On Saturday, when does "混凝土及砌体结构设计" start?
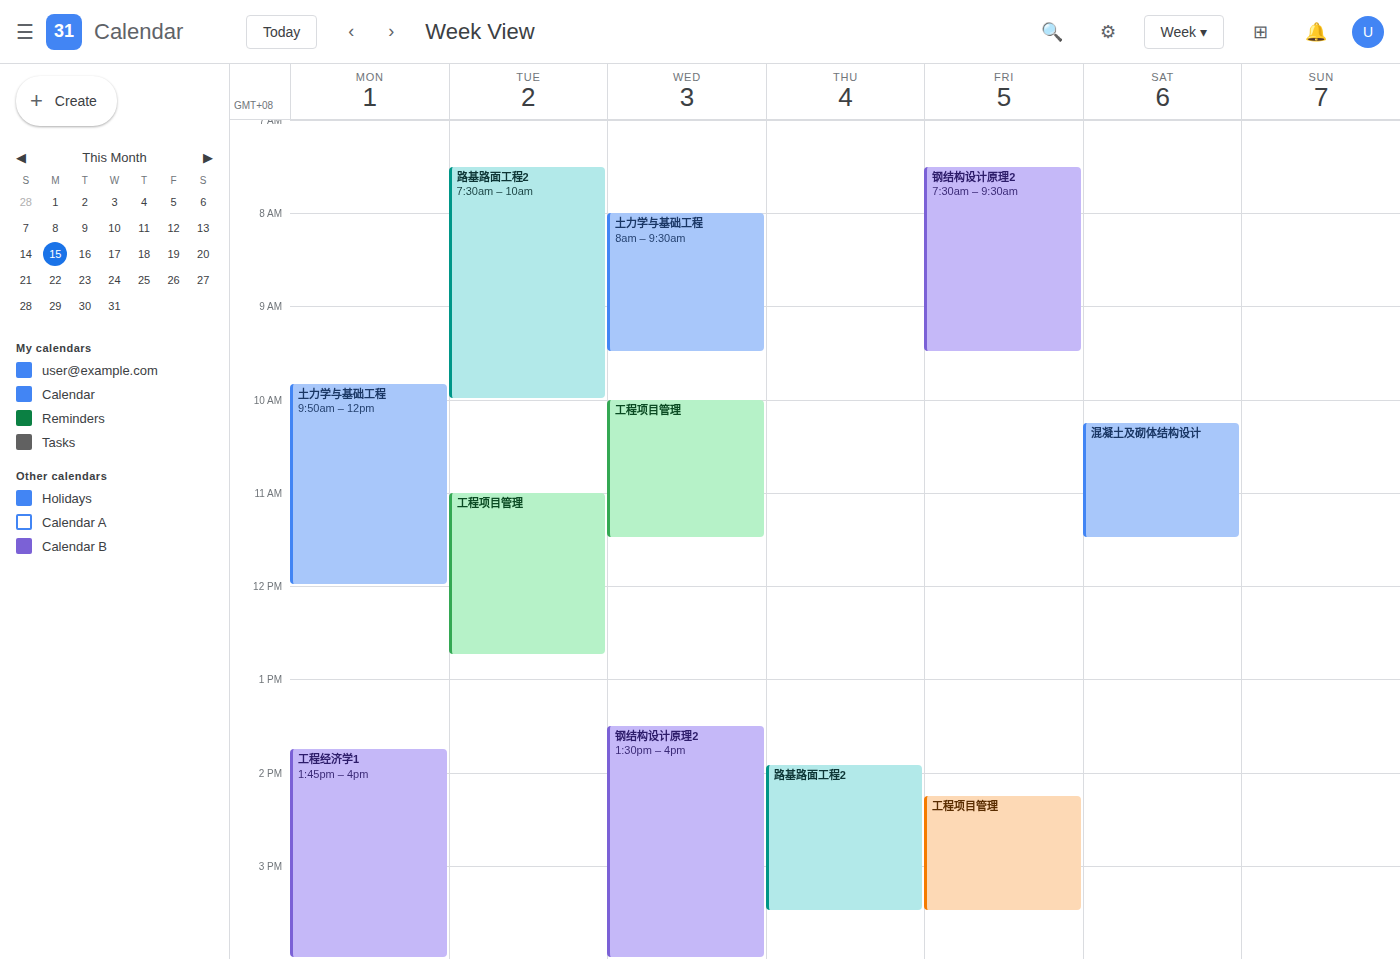
10:15 AM